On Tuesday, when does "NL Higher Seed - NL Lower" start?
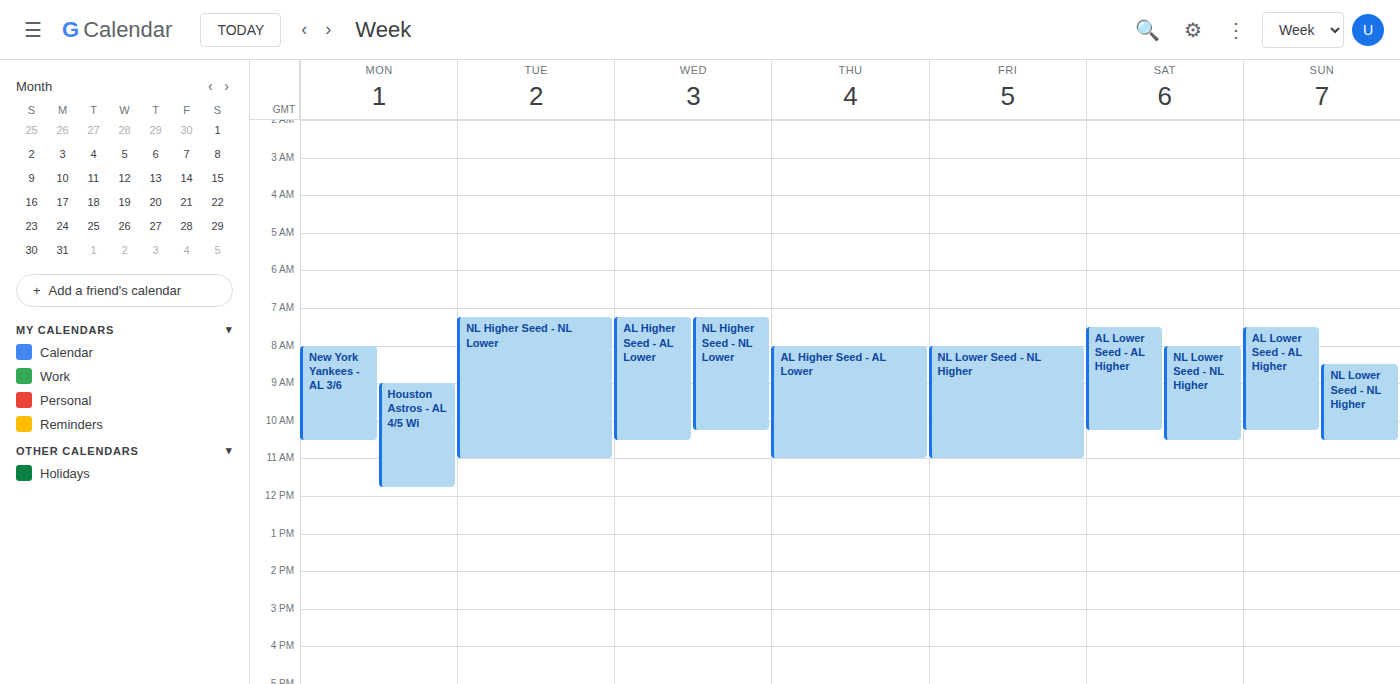
07:15